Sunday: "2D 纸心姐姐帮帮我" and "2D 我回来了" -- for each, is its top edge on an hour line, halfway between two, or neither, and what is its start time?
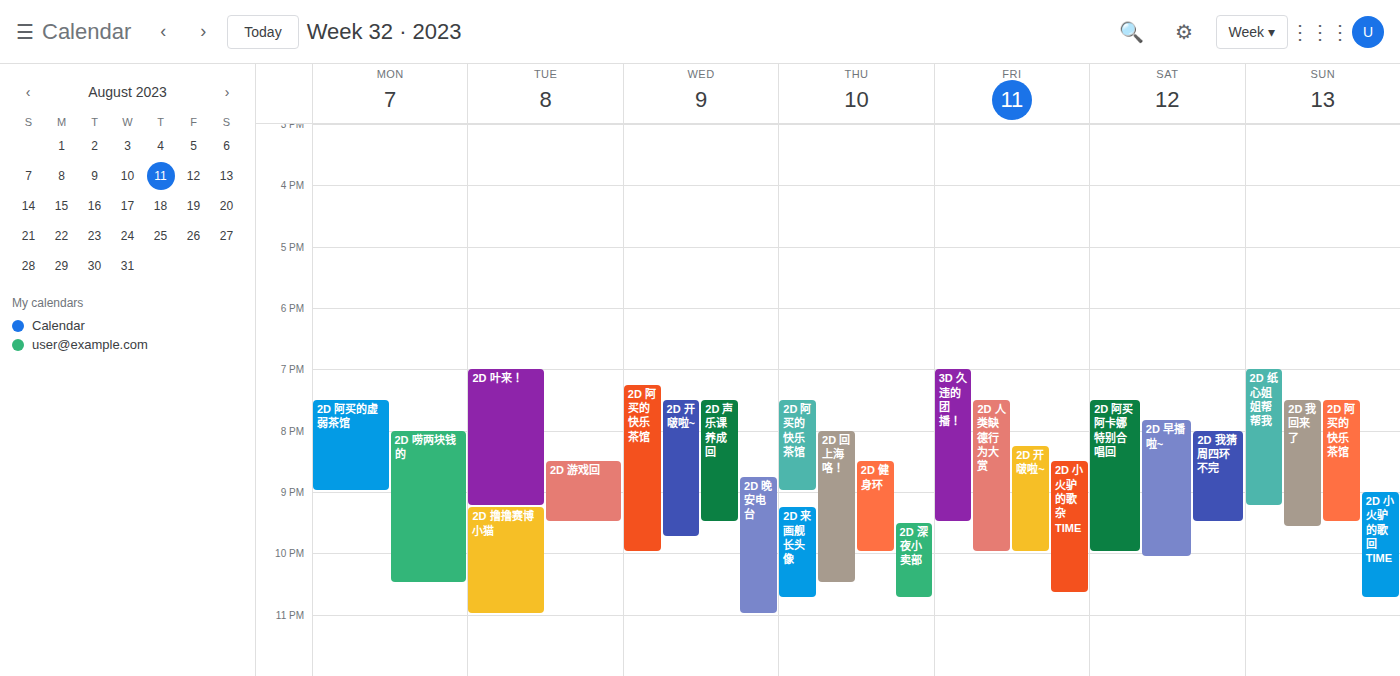
"2D 纸心姐姐帮帮我": 7:00 PM, exactly on the 7 PM line. "2D 我回来了": 7:30 PM, halfway between the 7 PM and 8 PM lines.